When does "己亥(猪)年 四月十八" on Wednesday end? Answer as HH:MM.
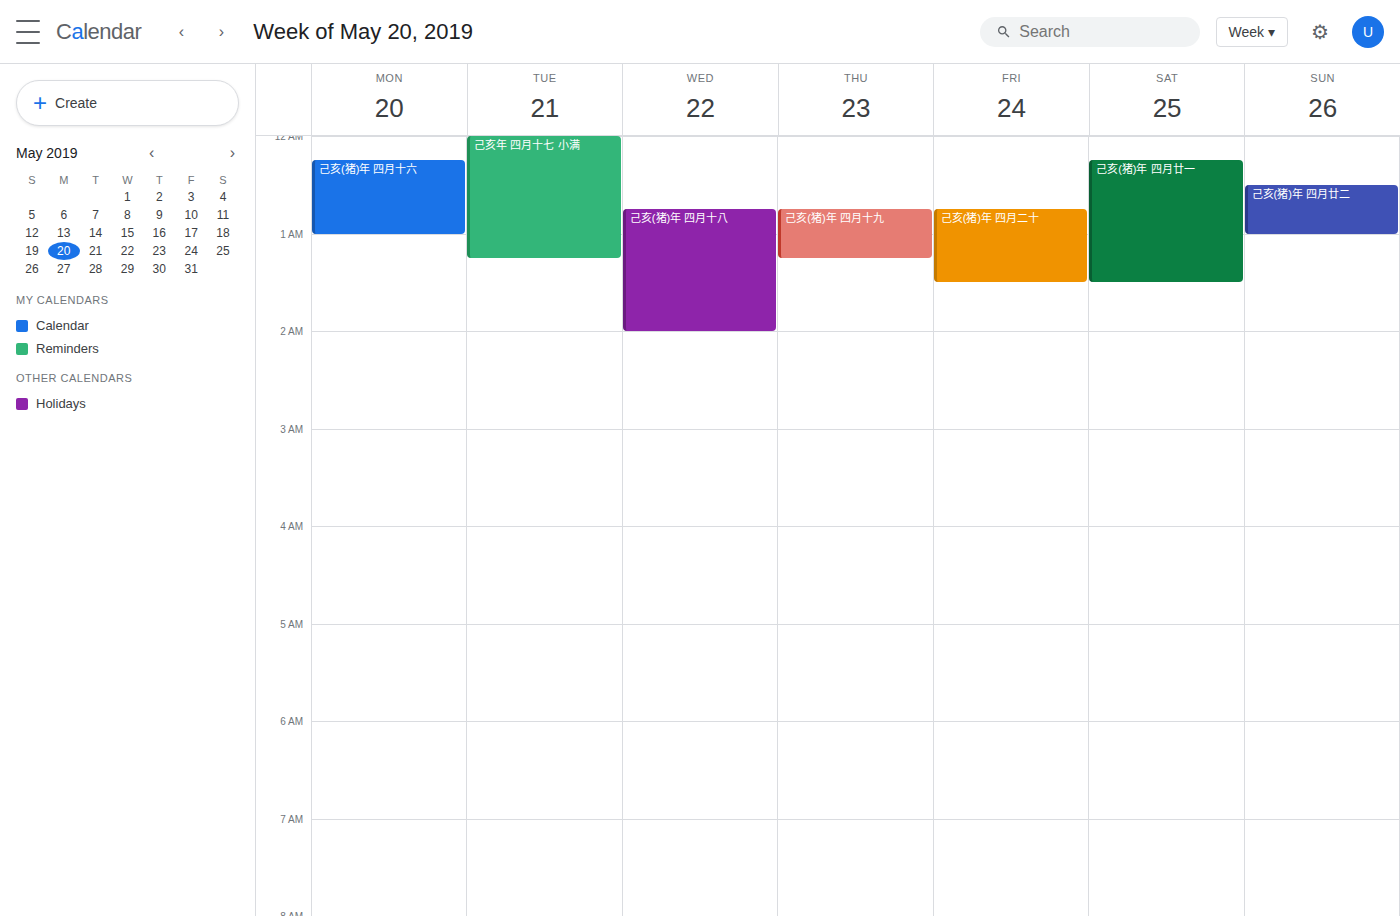
02:00